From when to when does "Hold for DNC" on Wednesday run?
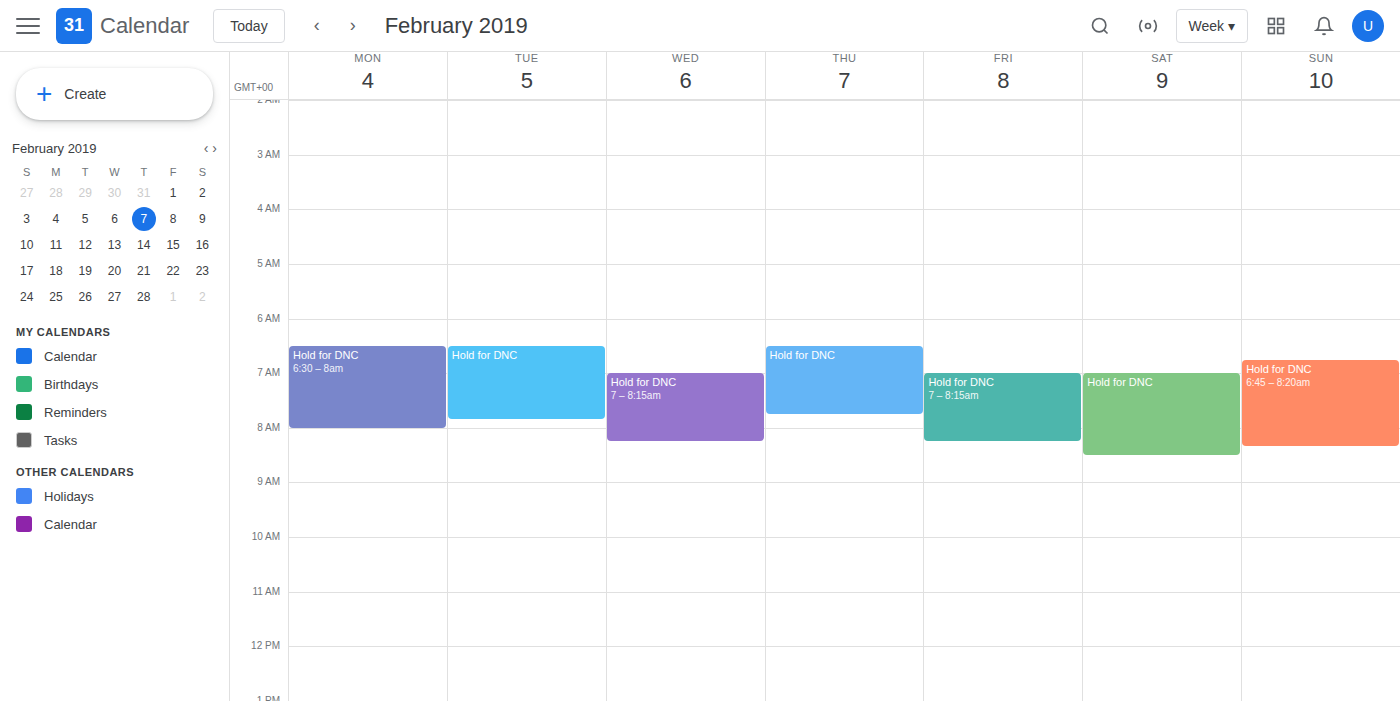
7:00 AM to 8:15 AM